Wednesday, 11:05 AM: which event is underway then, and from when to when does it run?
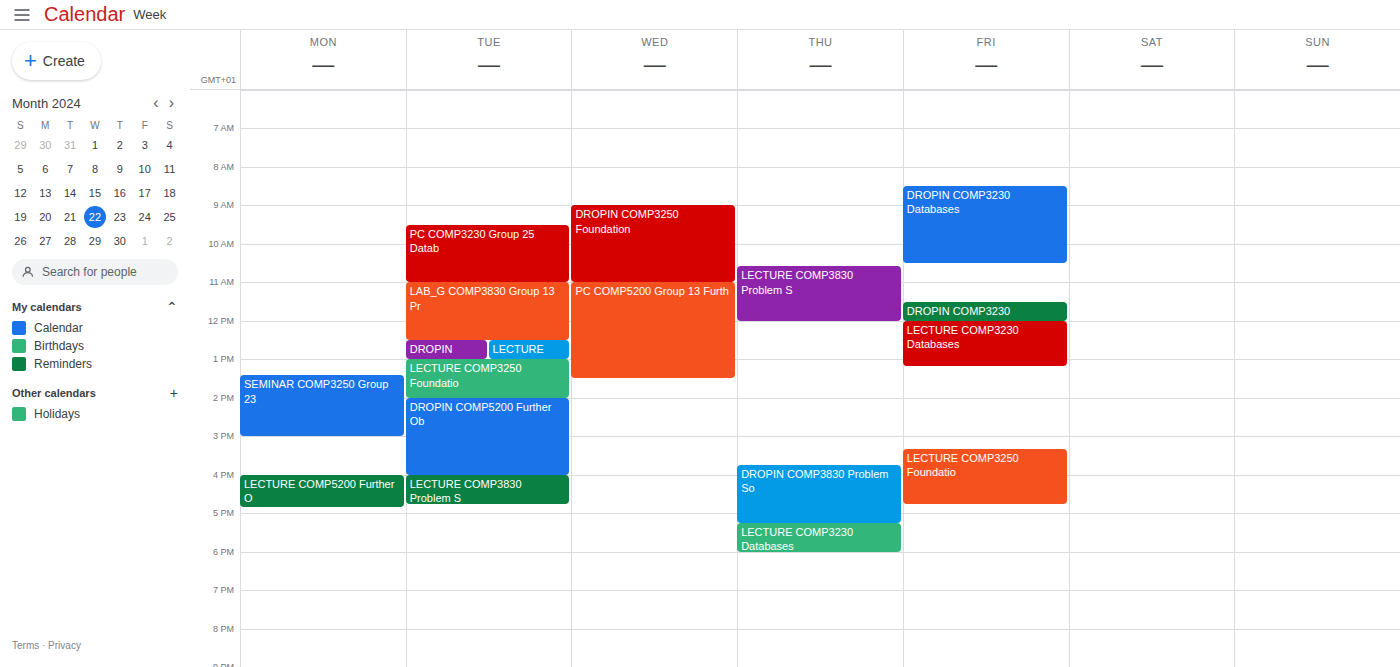
"PC COMP5200 Group 13 Furth", 11:00 AM to 1:30 PM